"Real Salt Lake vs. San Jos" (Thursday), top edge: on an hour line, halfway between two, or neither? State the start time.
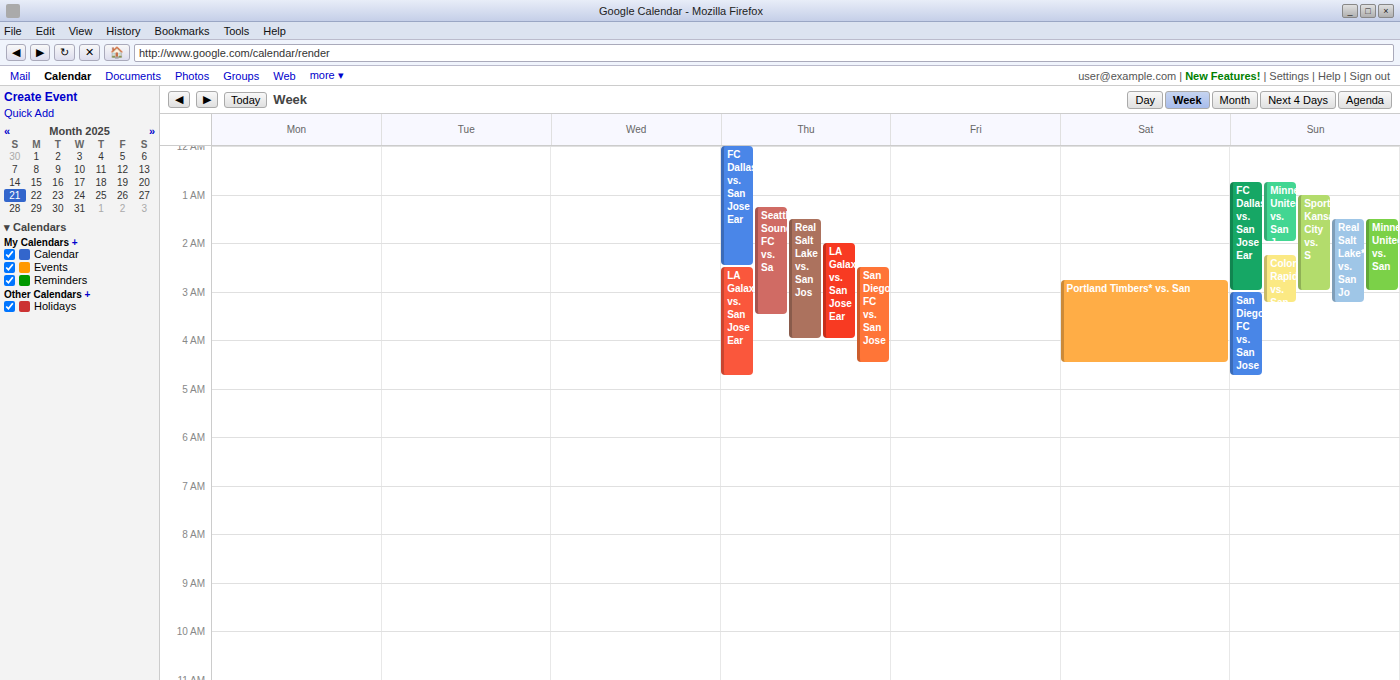
1:30 AM -- halfway between the 1 AM and 2 AM lines.